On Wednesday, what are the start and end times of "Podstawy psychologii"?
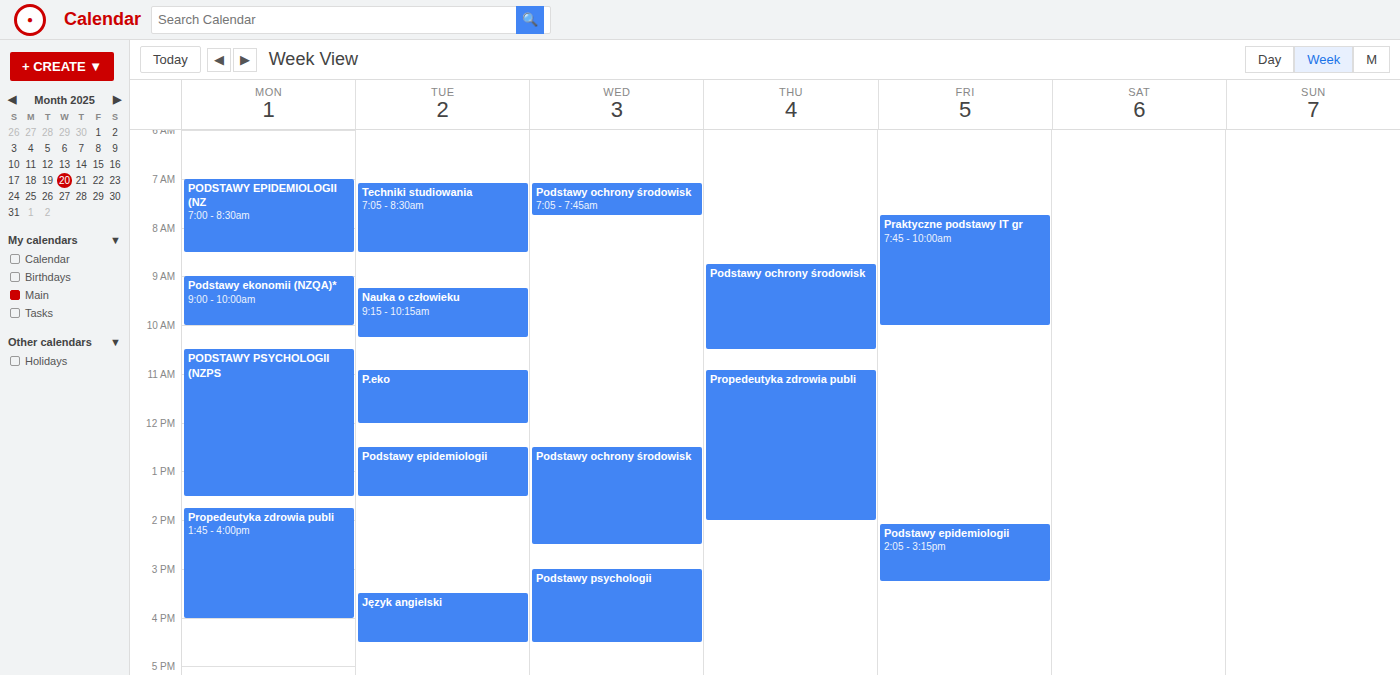
3:00 PM to 4:30 PM